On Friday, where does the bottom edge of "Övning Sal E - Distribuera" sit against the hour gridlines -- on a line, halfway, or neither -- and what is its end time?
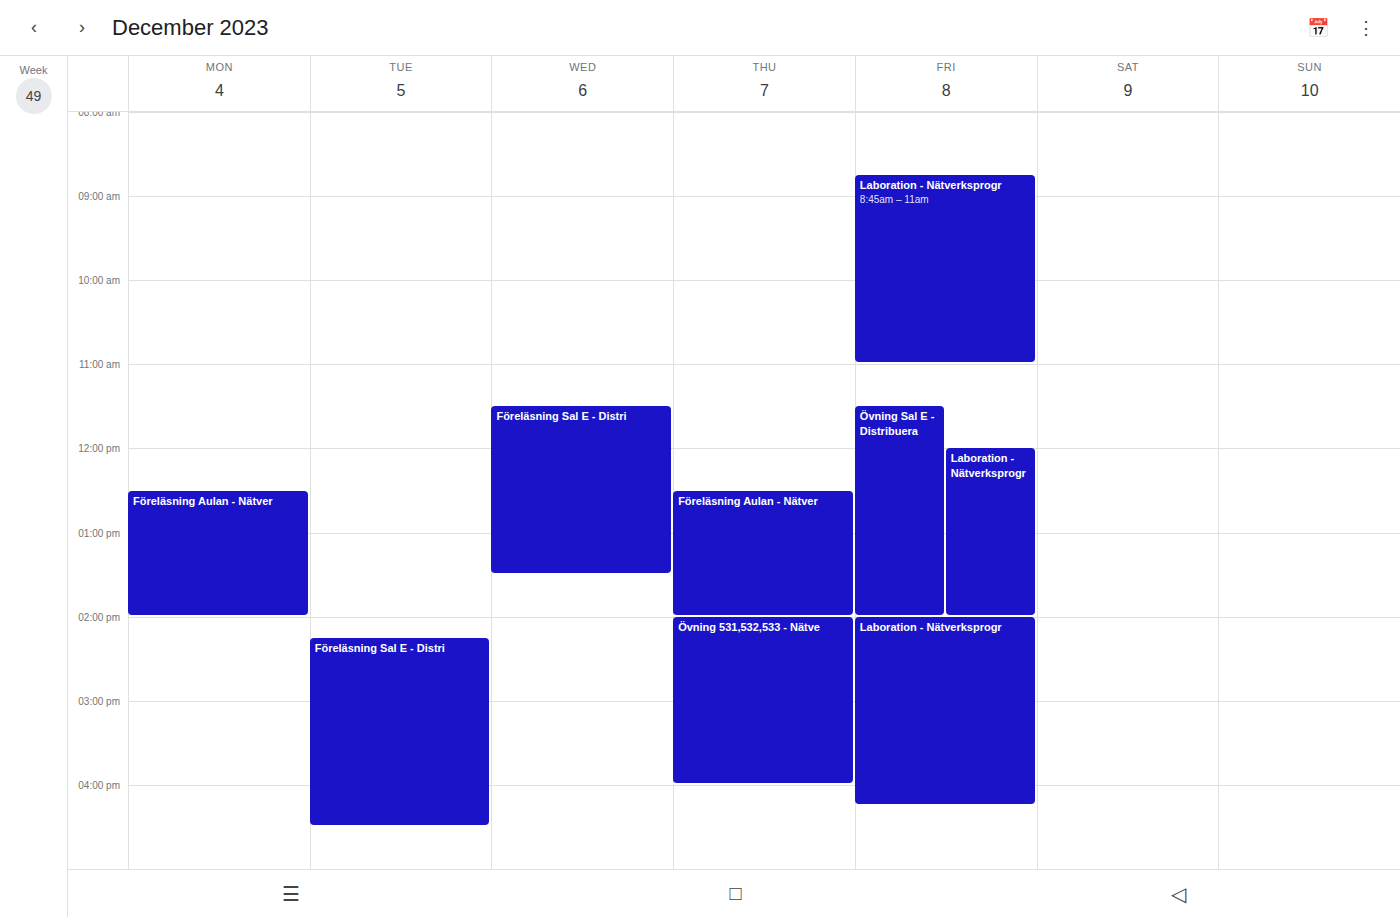
2:00 PM -- exactly on the 2 PM line.